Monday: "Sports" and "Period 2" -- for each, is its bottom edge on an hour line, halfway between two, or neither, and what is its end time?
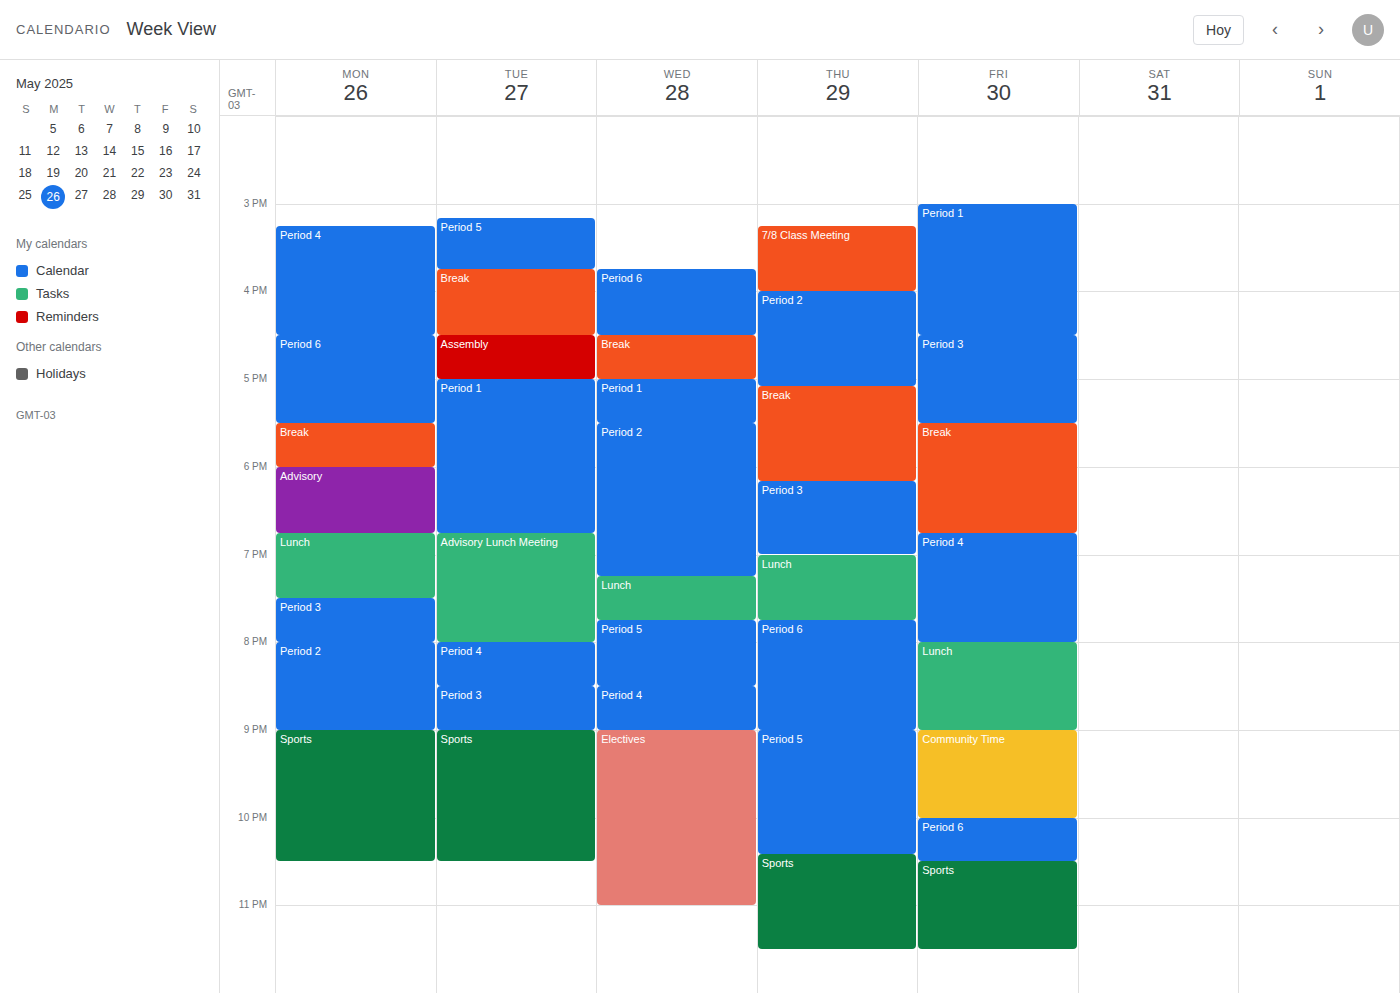
"Sports": 22:30, halfway between the 22:00 and 23:00 lines. "Period 2": 21:00, exactly on the 21:00 line.